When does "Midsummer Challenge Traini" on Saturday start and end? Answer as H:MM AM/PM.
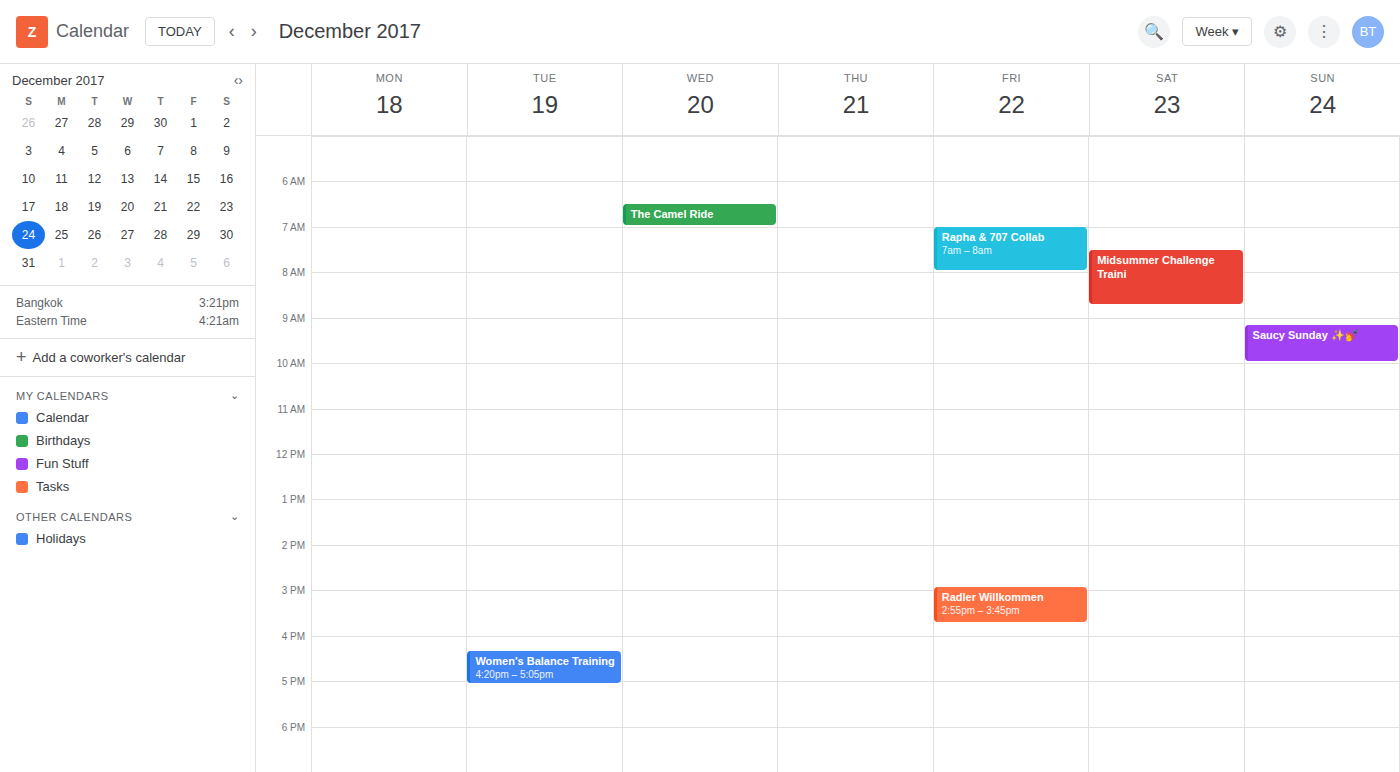
7:30 AM to 8:45 AM